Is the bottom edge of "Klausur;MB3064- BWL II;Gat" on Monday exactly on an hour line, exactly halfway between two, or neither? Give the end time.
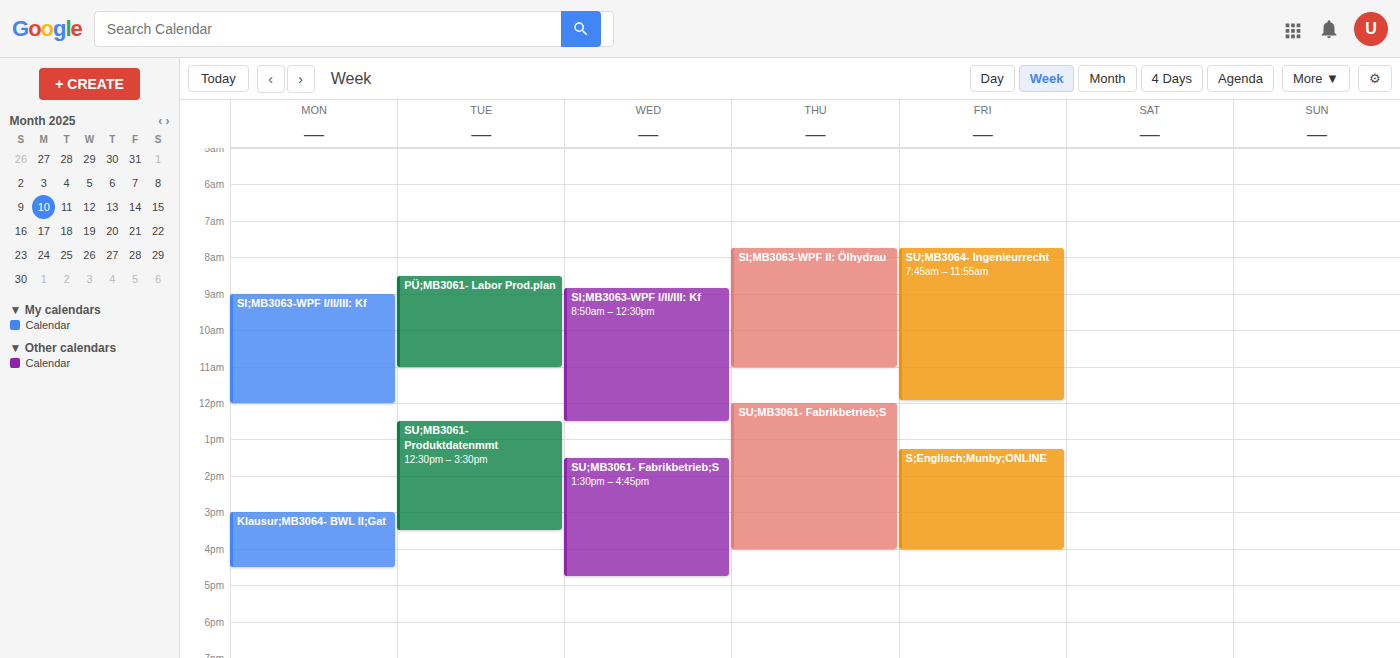
4:30 PM -- halfway between the 4 PM and 5 PM lines.